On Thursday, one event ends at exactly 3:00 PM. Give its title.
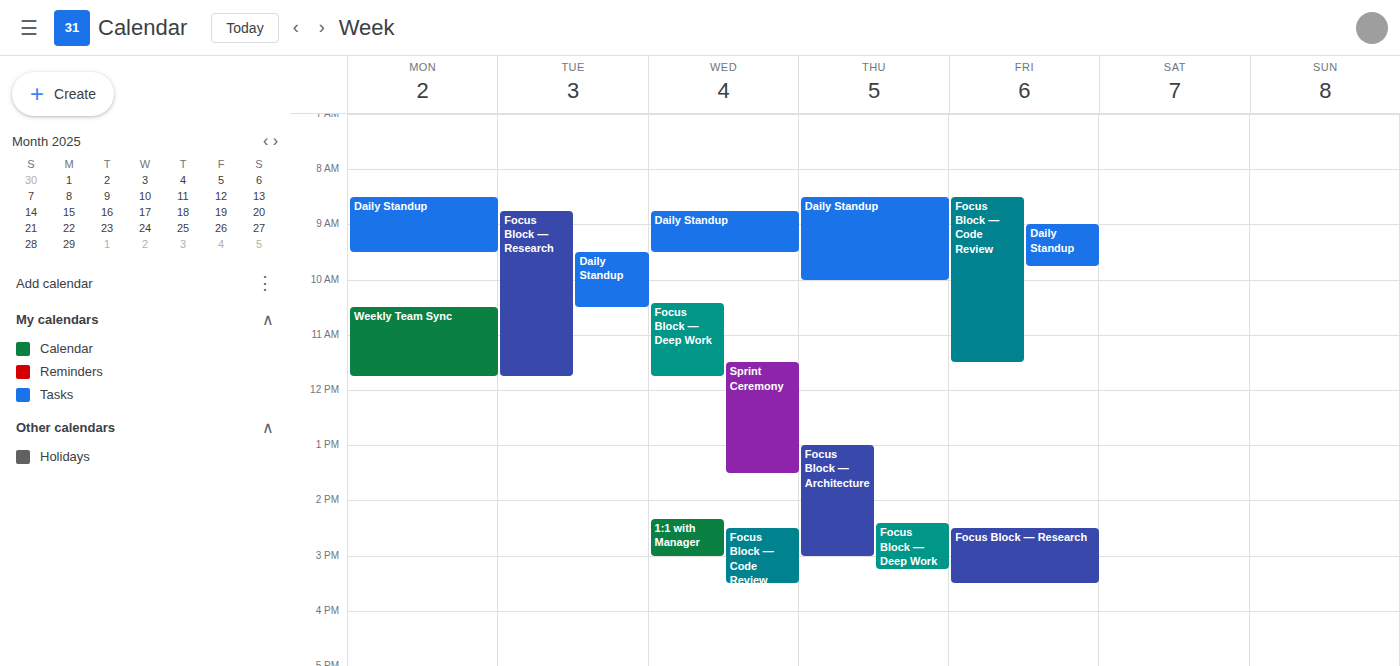
"Focus Block — Architecture"